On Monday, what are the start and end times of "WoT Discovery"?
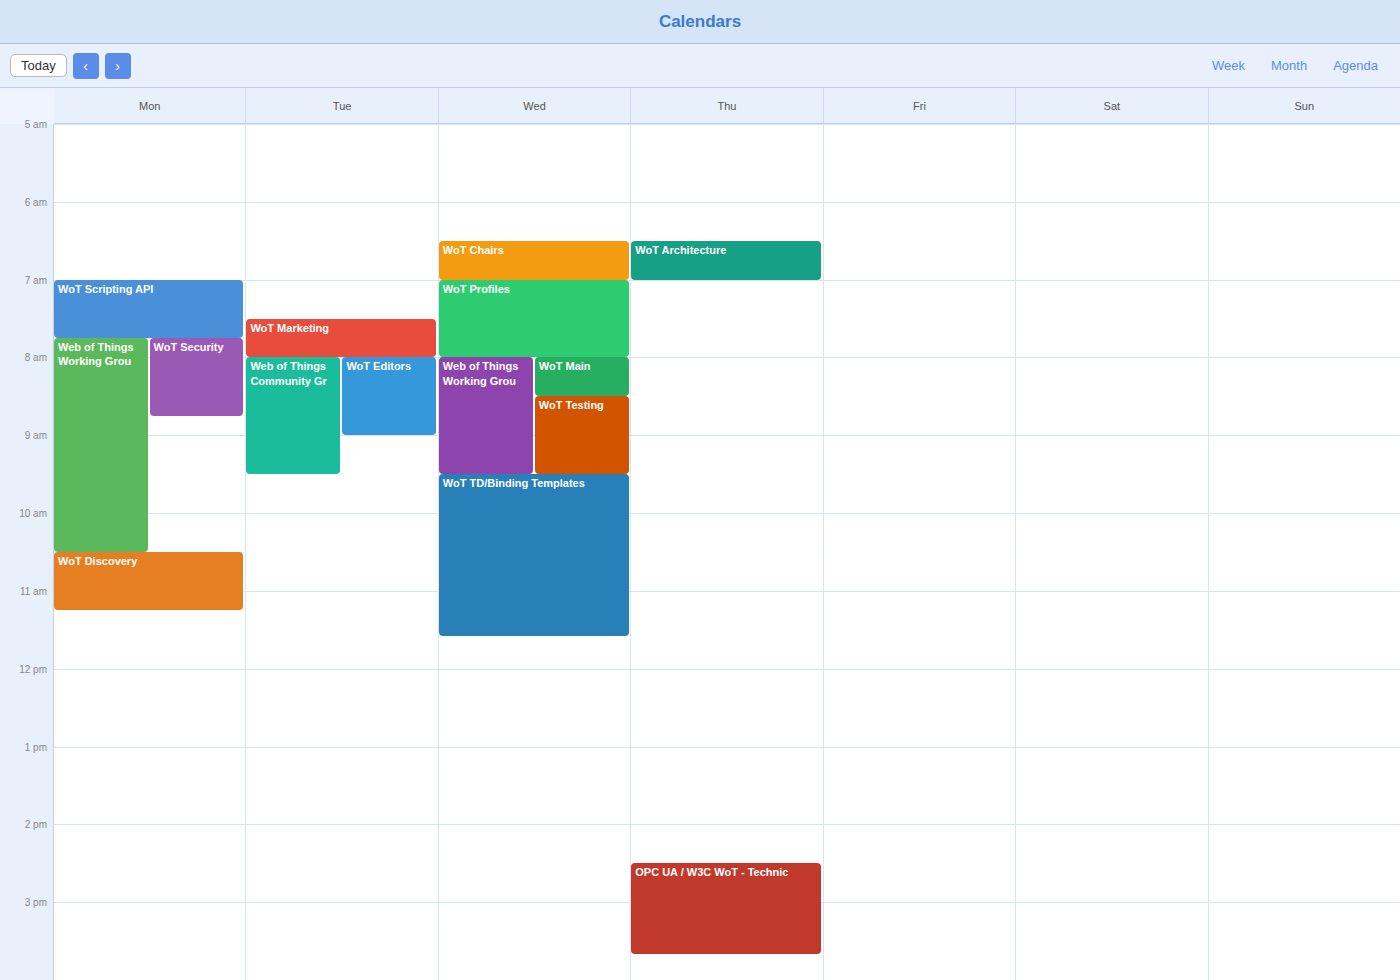
10:30 AM to 11:15 AM